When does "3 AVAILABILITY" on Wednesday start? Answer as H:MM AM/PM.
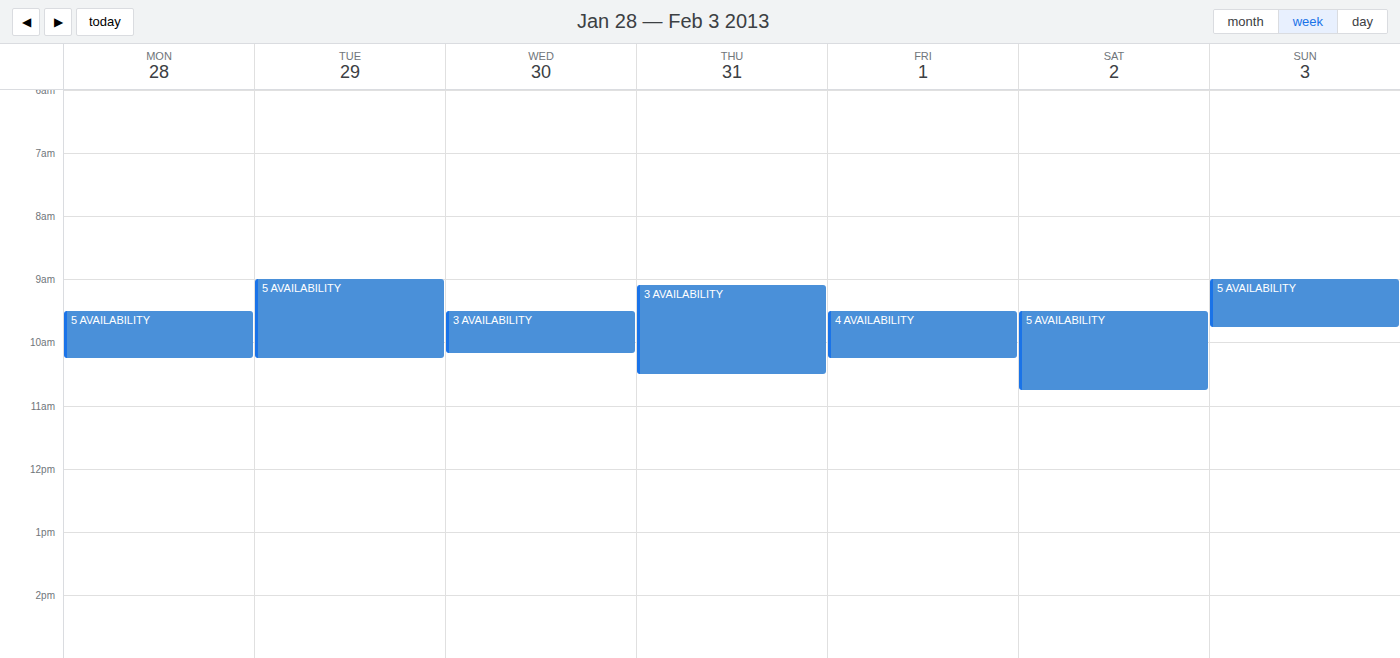
9:30 AM